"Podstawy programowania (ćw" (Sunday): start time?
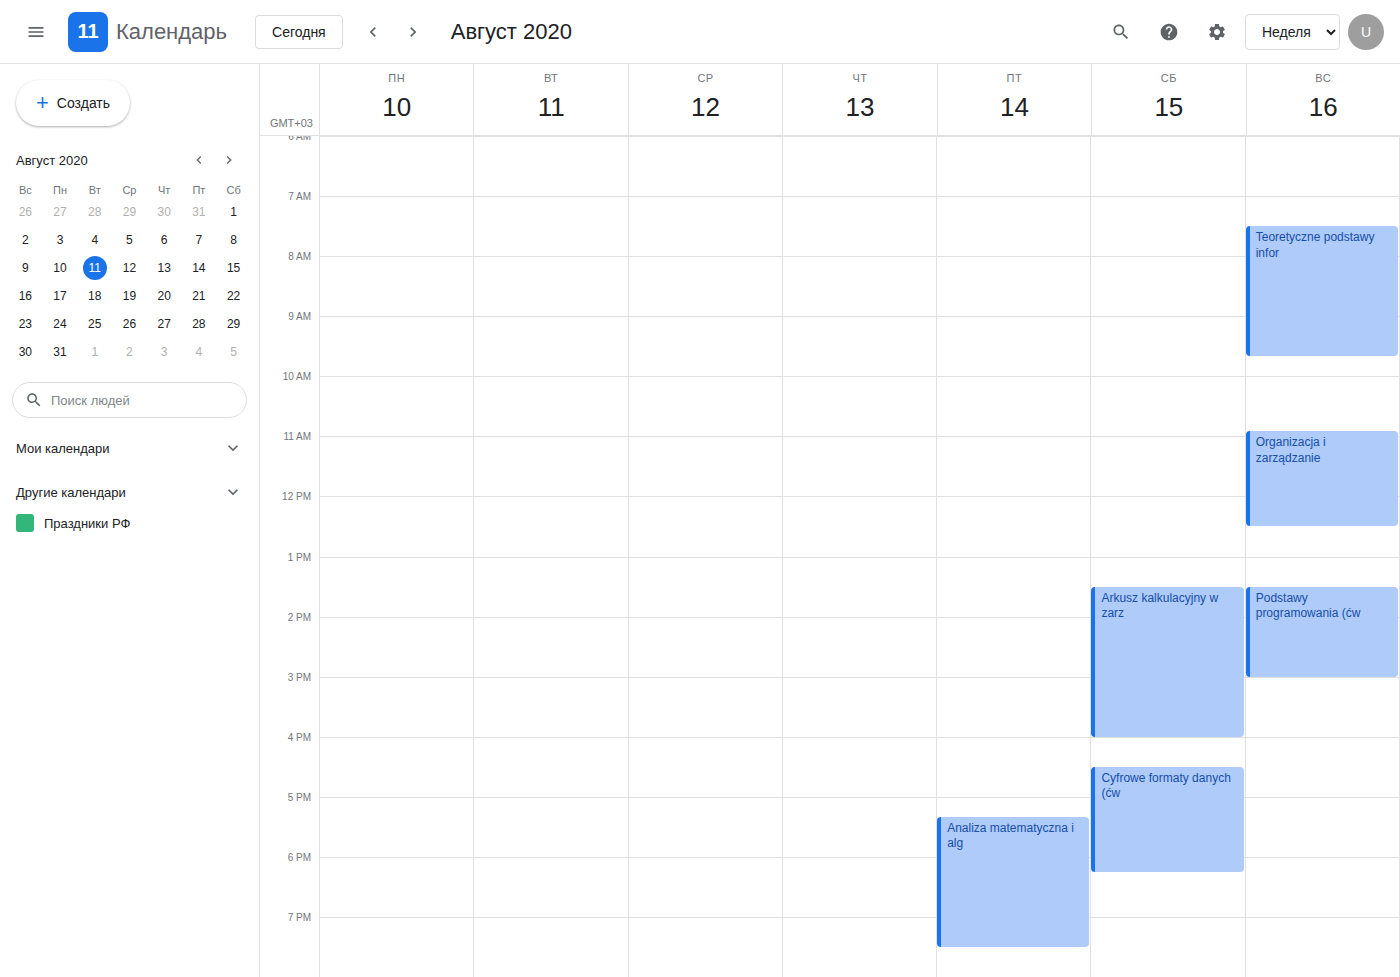
13:30